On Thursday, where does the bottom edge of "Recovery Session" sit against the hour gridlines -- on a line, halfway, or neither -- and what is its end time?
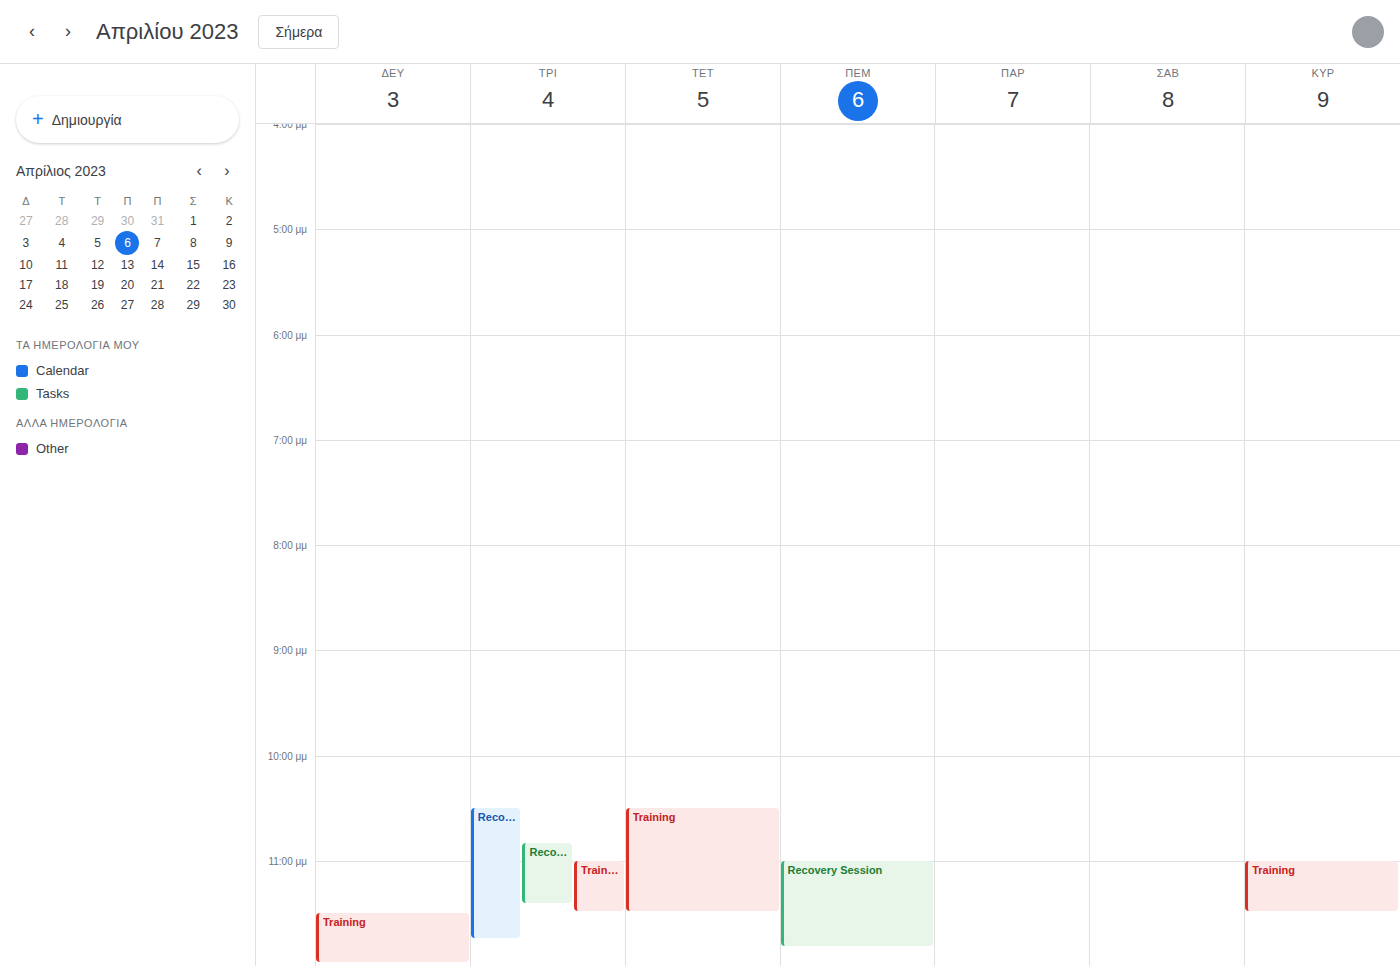
23:50 -- neither: 50 minutes below the 23:00 line and 10 minutes above the 24:00 line.